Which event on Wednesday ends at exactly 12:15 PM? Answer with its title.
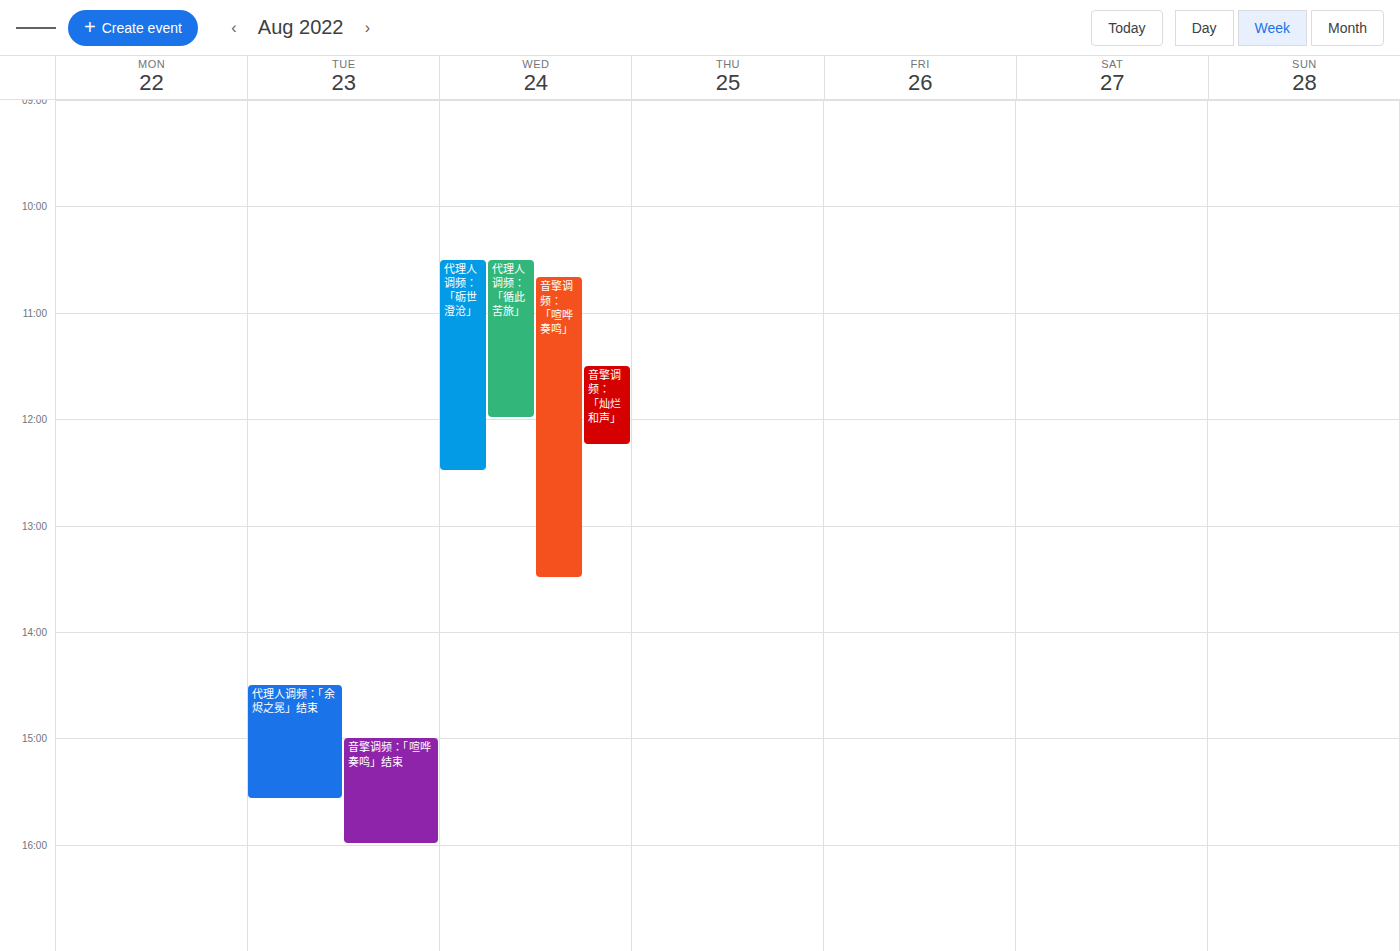
"音擎调频：「灿烂和声」"